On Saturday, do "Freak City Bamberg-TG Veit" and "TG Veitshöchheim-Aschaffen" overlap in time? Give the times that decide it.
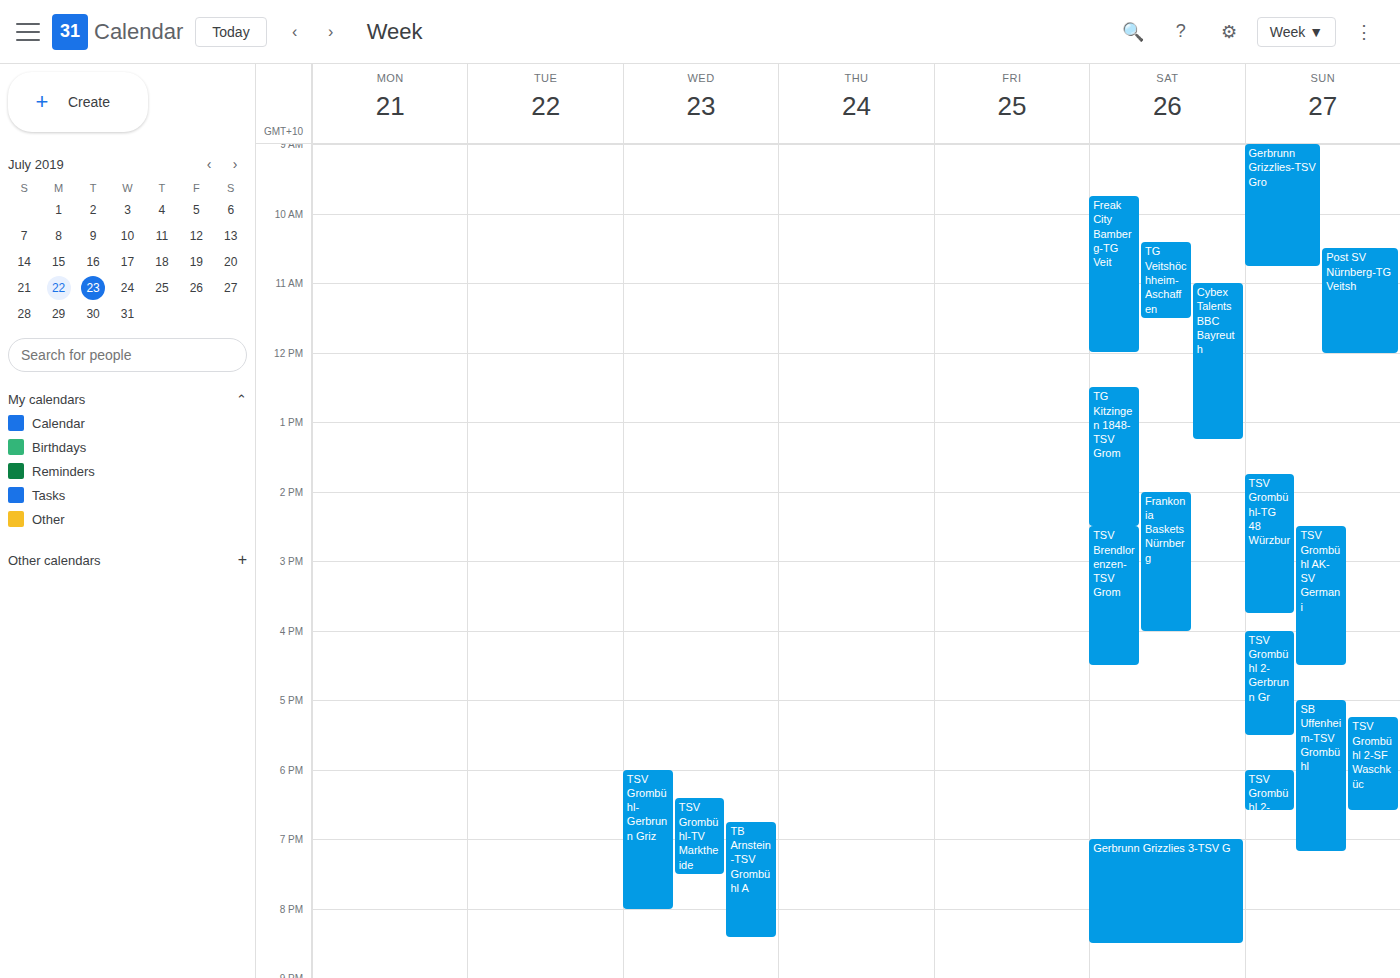
"TG Veitshöchheim-Aschaffen" runs 10:25 AM to 11:30 AM, inside "Freak City Bamberg-TG Veit" -- they overlap.